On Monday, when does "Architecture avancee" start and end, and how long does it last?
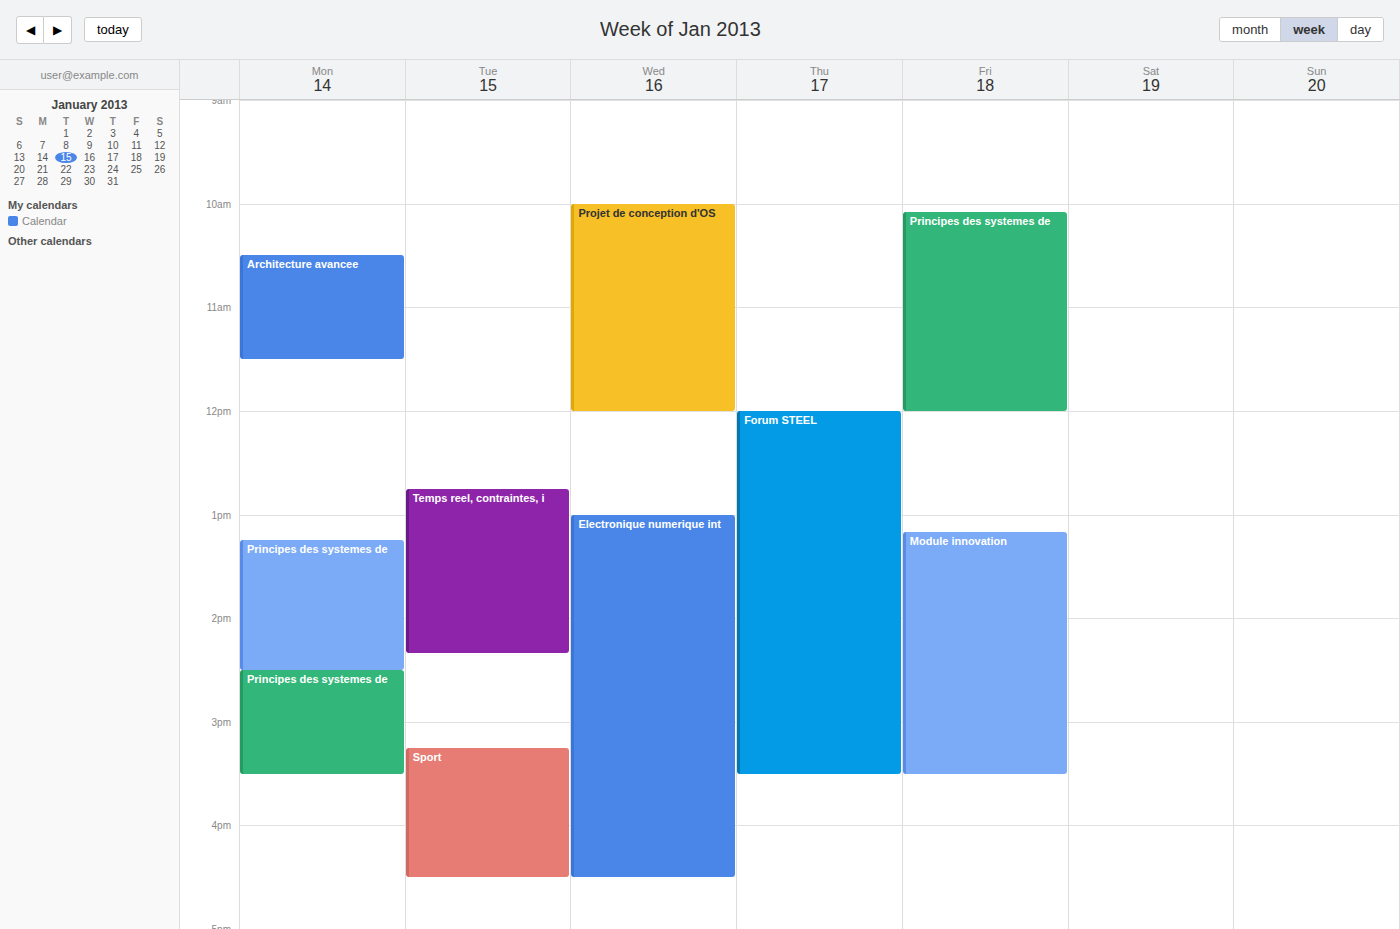
10:30 AM to 11:30 AM, 1 hour